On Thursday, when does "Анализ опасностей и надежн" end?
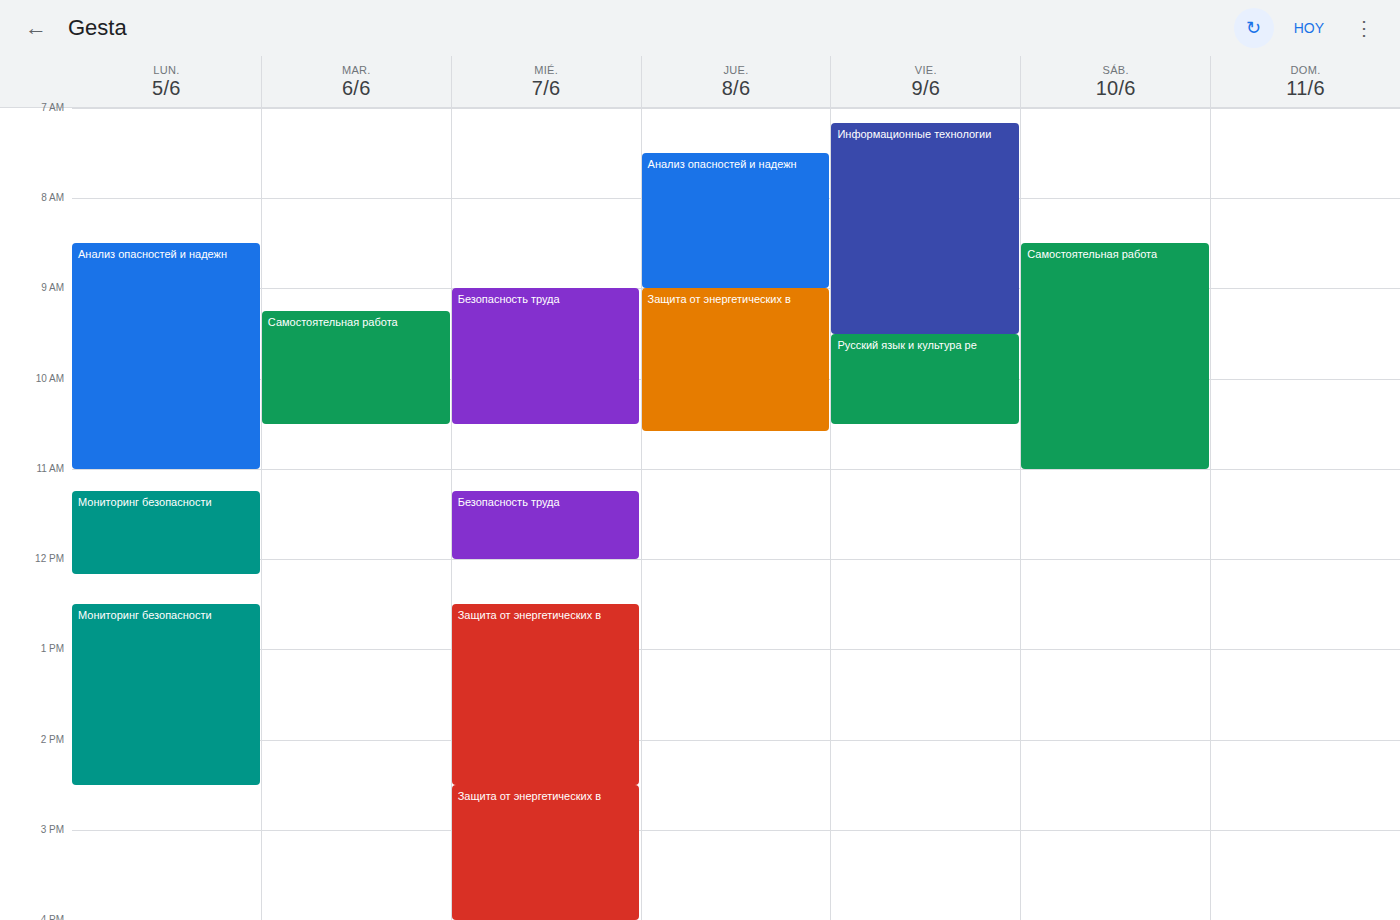
9:00 AM